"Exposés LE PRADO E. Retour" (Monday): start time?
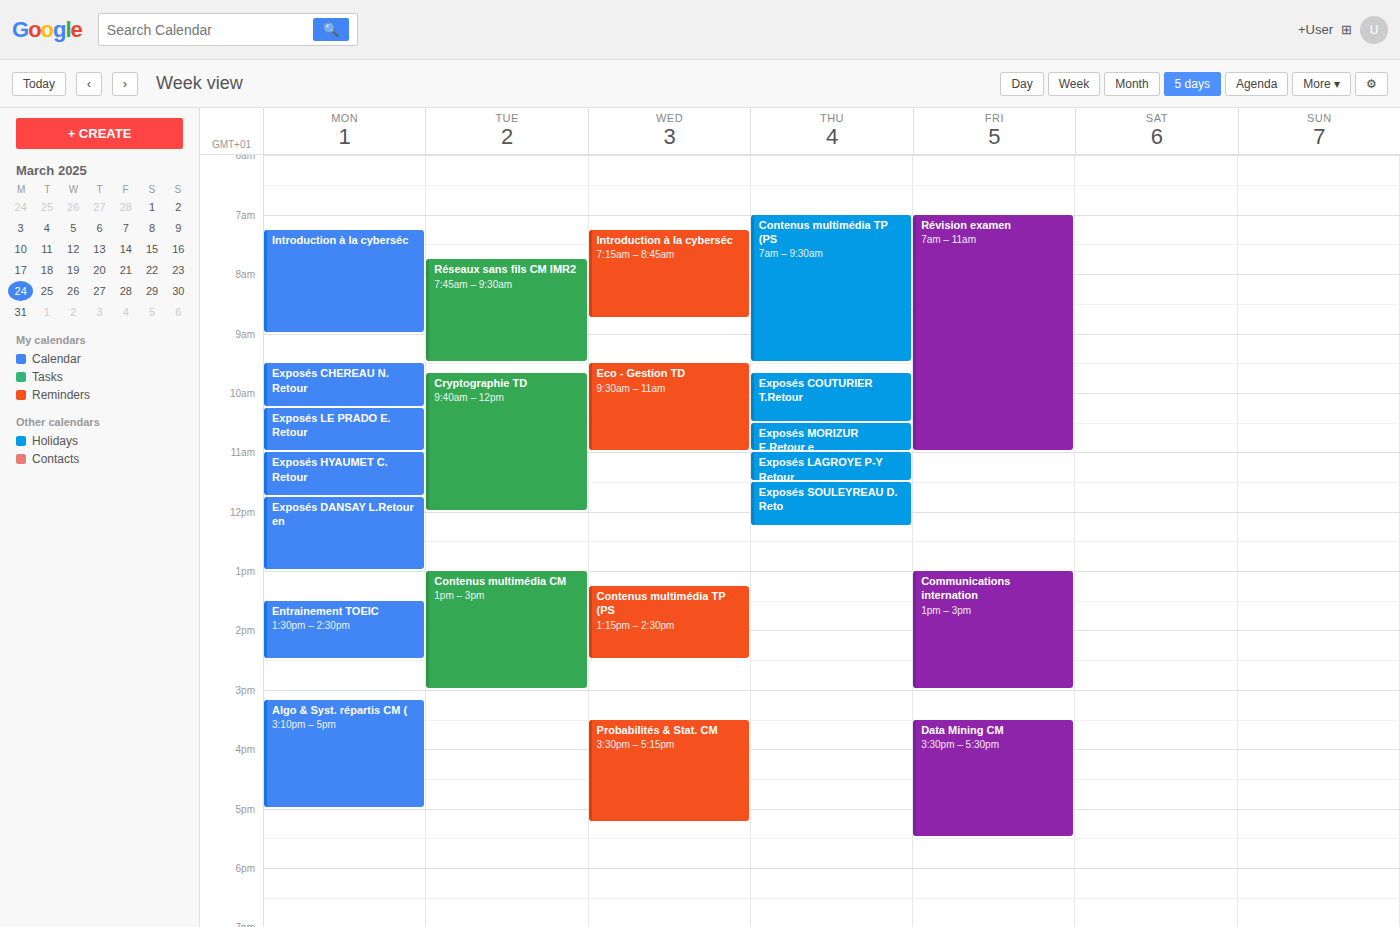
10:15 AM